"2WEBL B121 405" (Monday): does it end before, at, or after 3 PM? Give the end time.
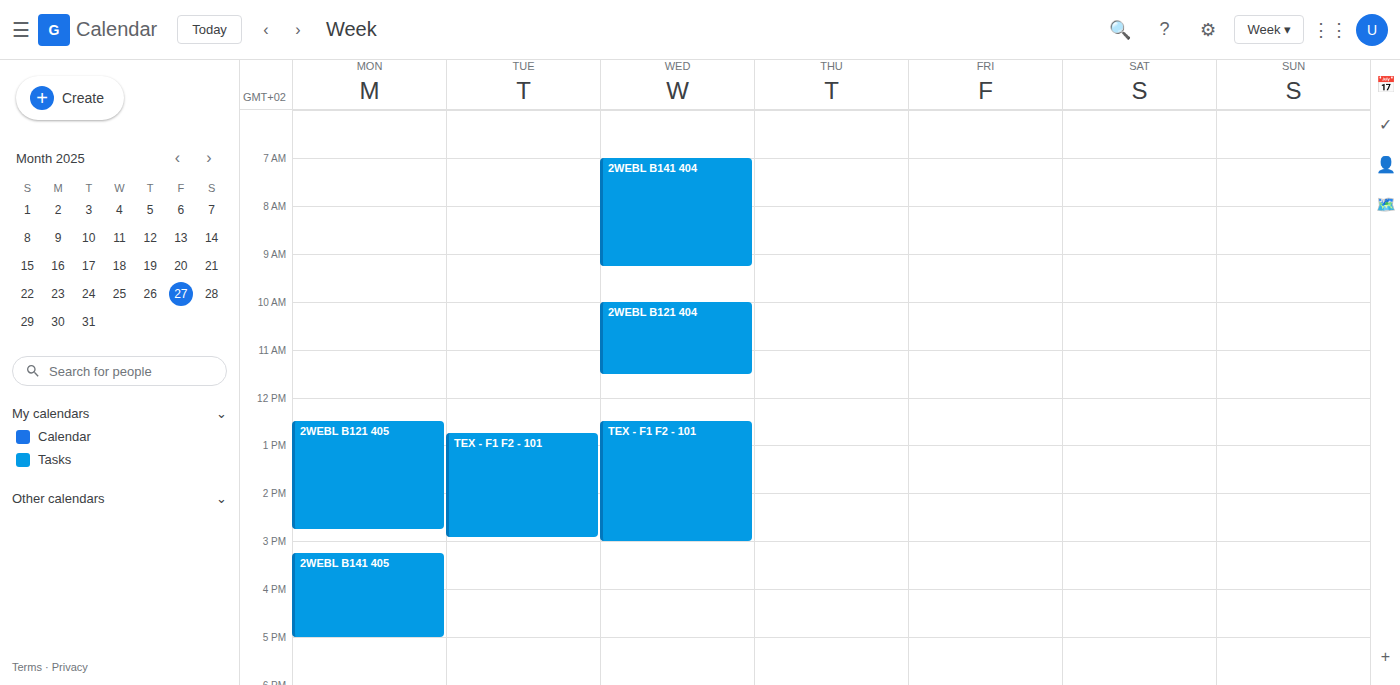
2:45 PM -- before 3 PM, 15 minutes above the 3 PM line.